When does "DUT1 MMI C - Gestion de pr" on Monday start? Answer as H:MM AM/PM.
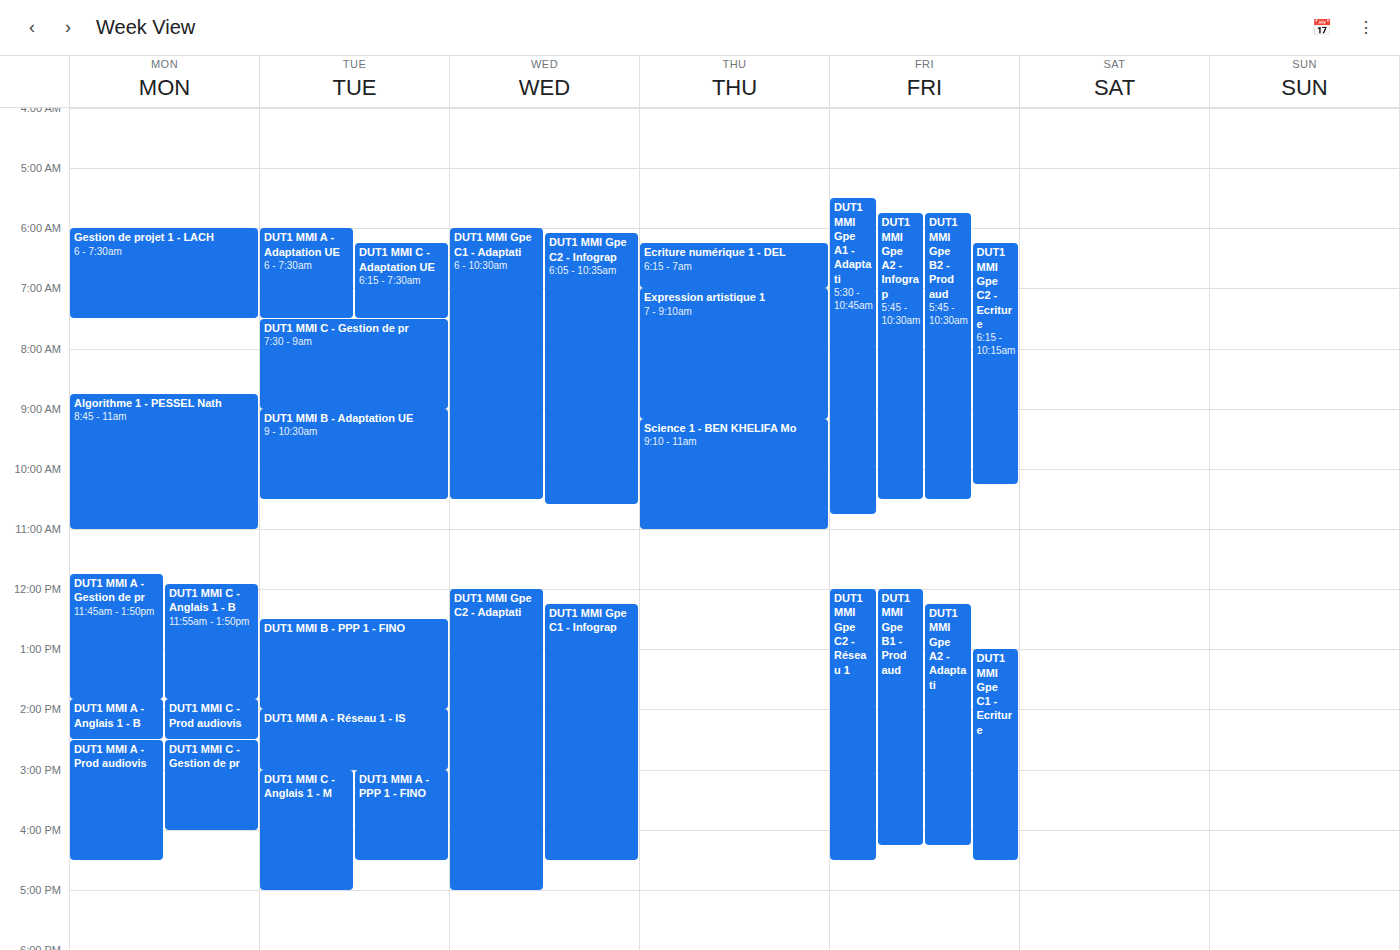
2:30 PM